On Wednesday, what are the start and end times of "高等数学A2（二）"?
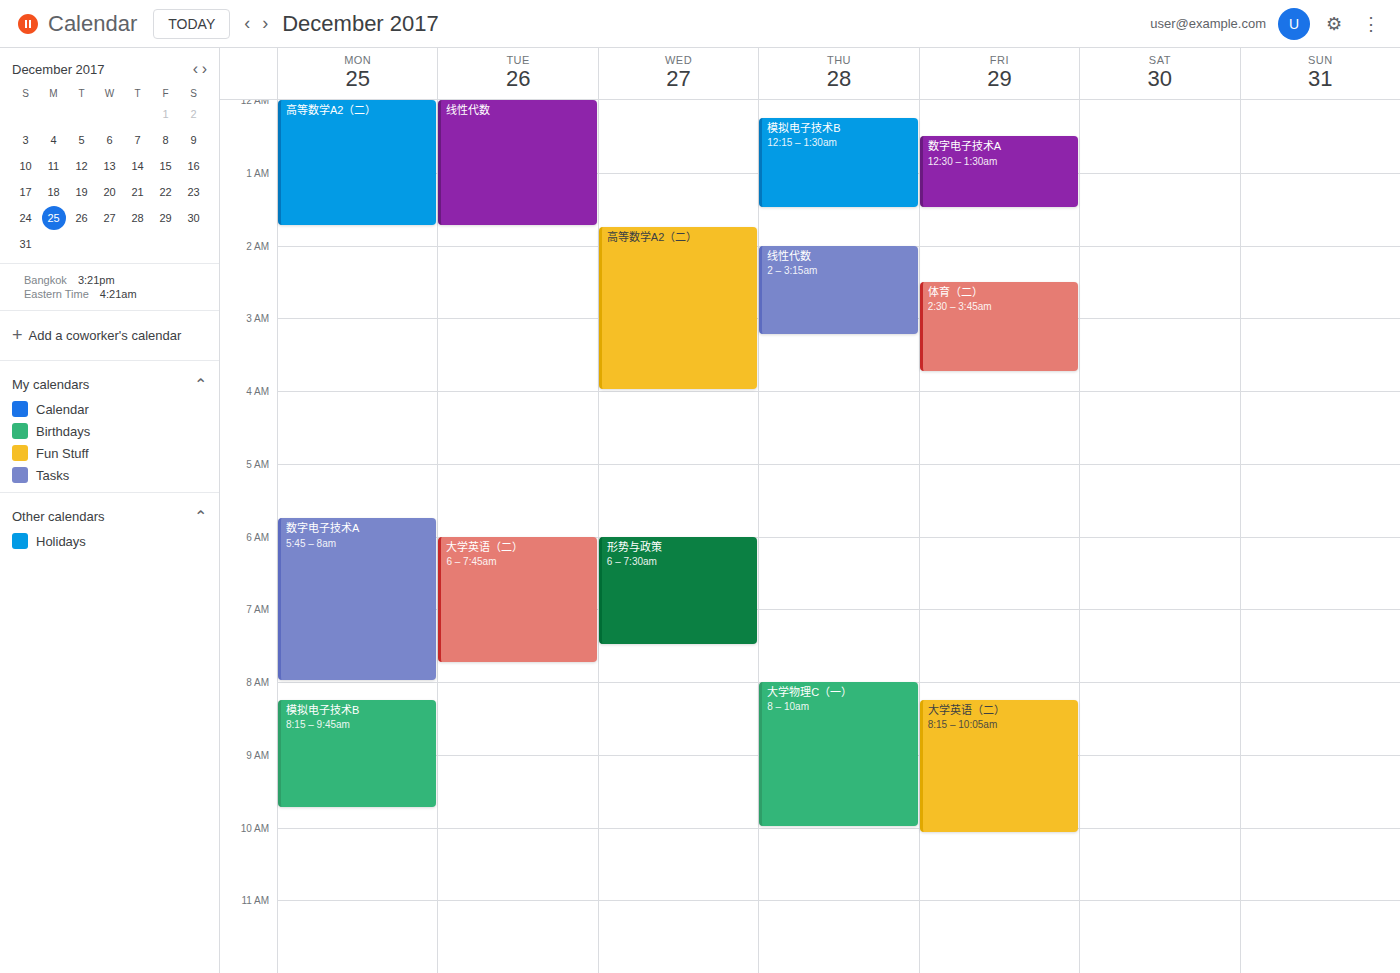
1:45 AM to 4:00 AM